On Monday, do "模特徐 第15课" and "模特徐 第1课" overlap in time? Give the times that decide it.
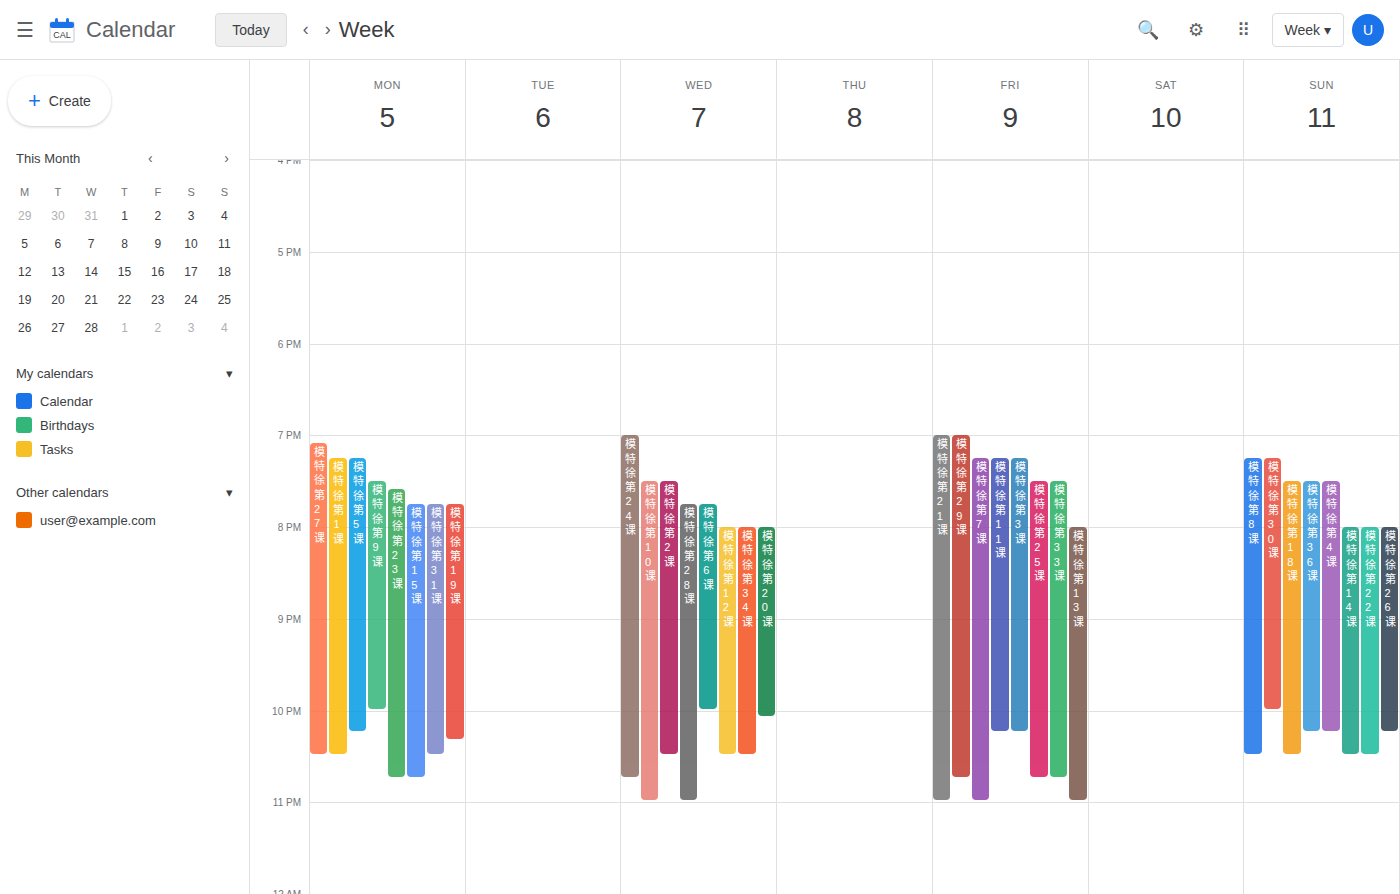
"模特徐 第15课" starts at 7:45 PM, before "模特徐 第1课" ends at 10:30 PM -- they overlap.